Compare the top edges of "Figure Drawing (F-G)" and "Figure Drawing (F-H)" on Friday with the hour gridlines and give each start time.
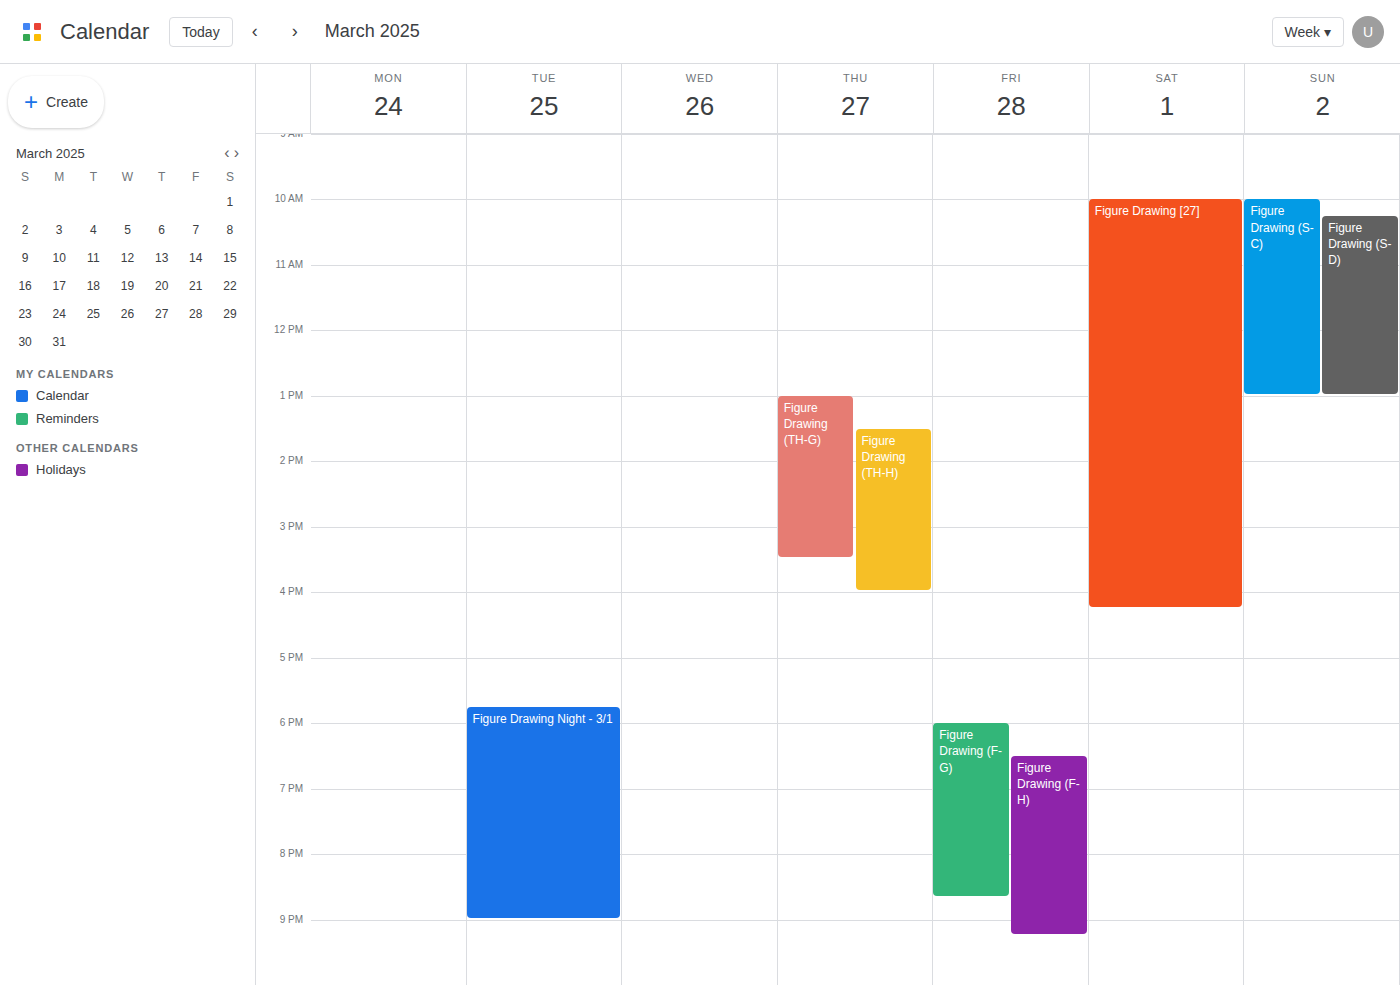
"Figure Drawing (F-G)": 6:00 PM, exactly on the 6 PM line. "Figure Drawing (F-H)": 6:30 PM, halfway between the 6 PM and 7 PM lines.